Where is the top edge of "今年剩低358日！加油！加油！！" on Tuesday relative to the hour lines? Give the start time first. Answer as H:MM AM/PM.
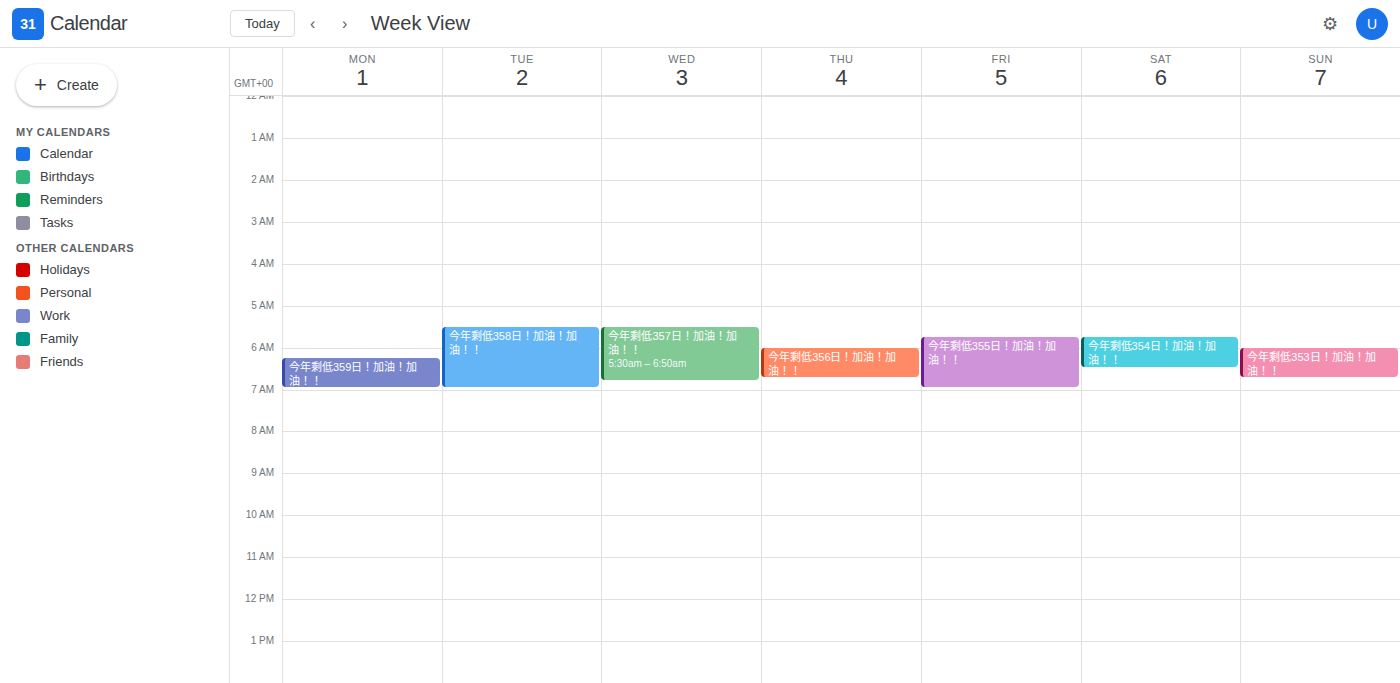
5:30 AM -- halfway between the 5 AM and 6 AM lines.